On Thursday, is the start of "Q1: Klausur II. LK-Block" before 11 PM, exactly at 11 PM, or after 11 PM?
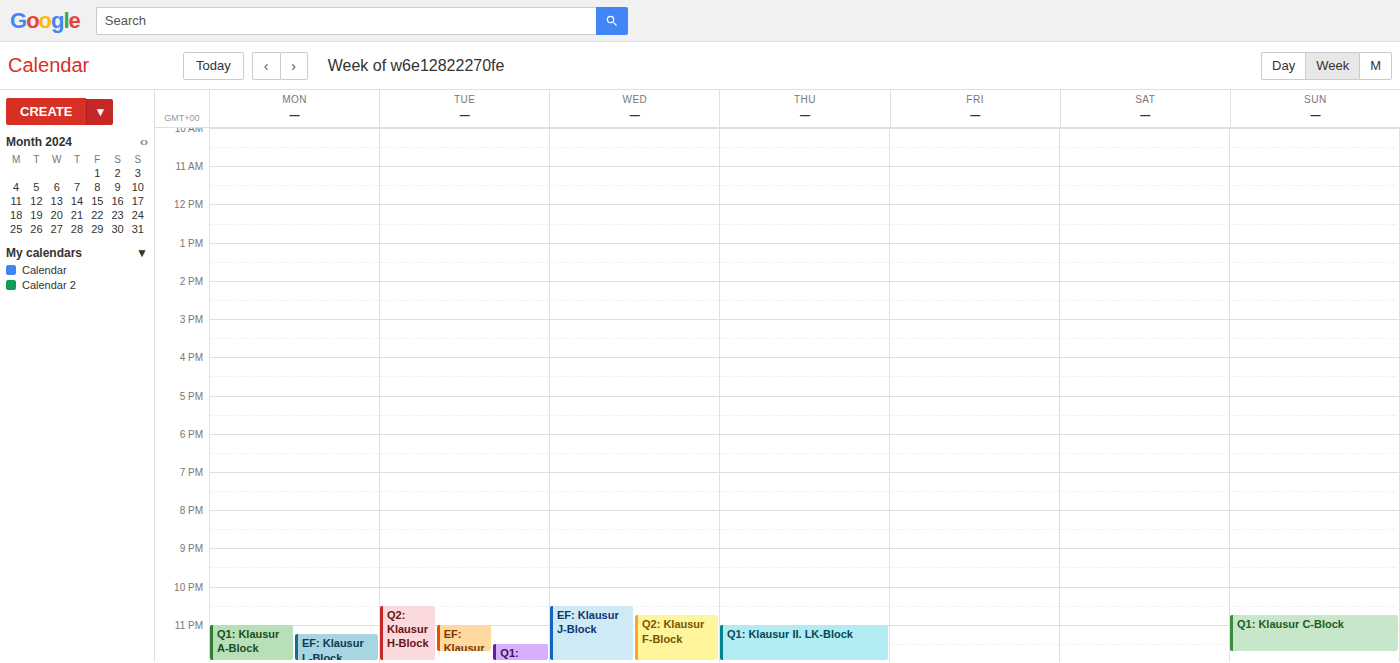
11:00 PM -- exactly at 11 PM, on the 11 PM line.